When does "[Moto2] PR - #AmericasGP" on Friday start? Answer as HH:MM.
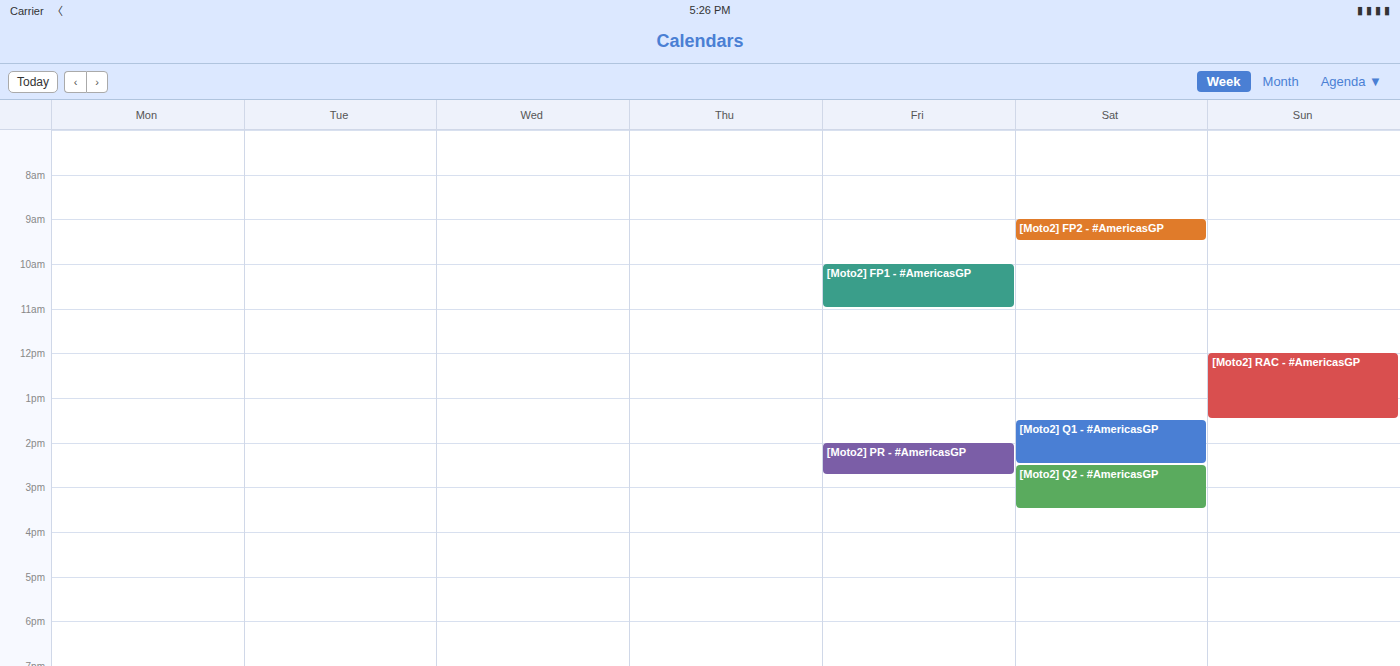
14:00